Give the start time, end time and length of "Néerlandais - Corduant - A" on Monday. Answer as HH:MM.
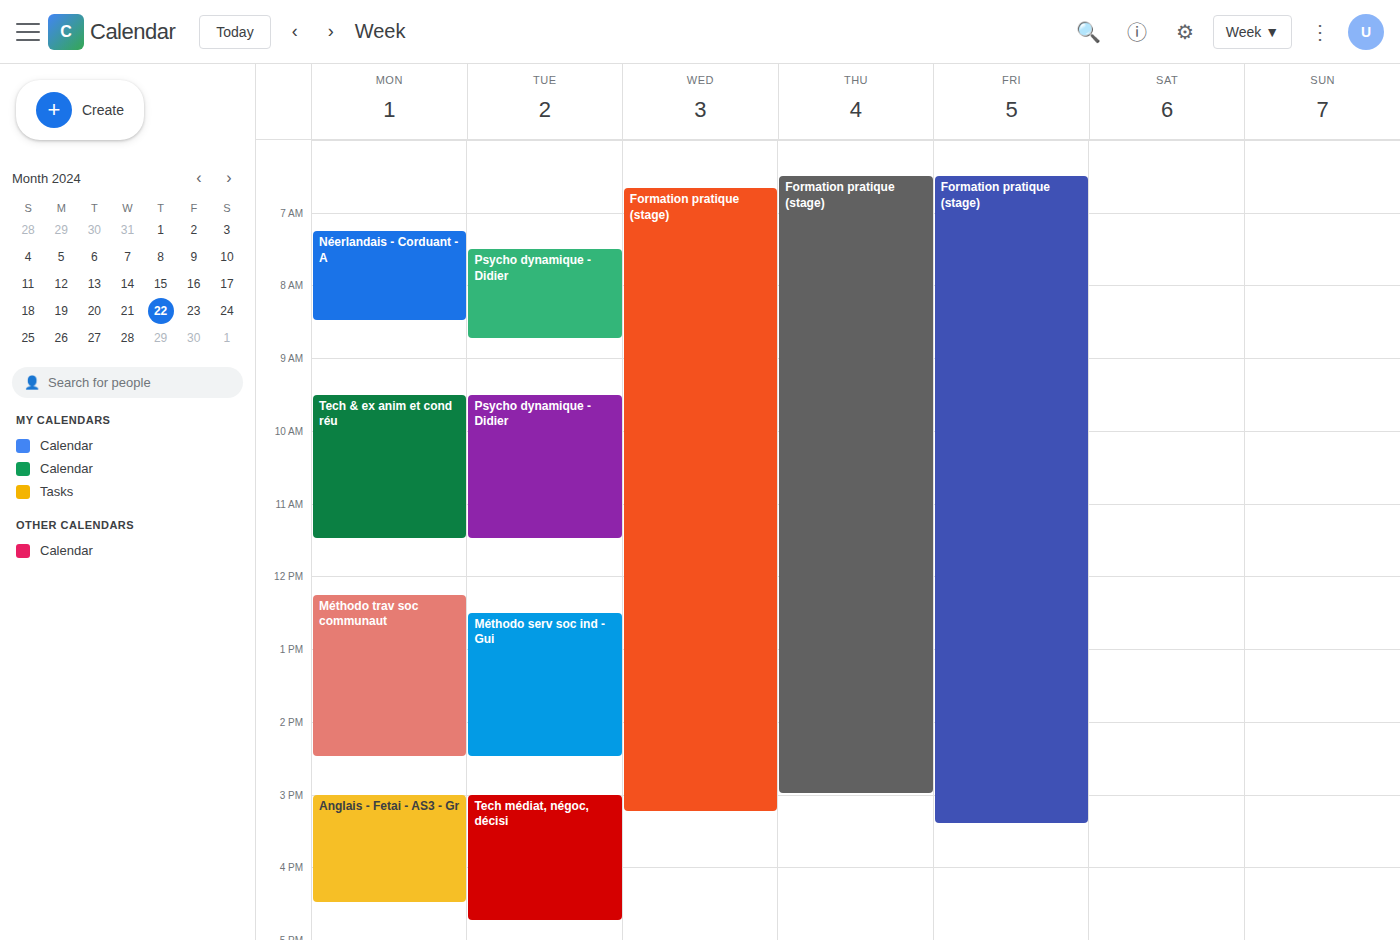
07:15 to 08:30, 1 hour 15 minutes